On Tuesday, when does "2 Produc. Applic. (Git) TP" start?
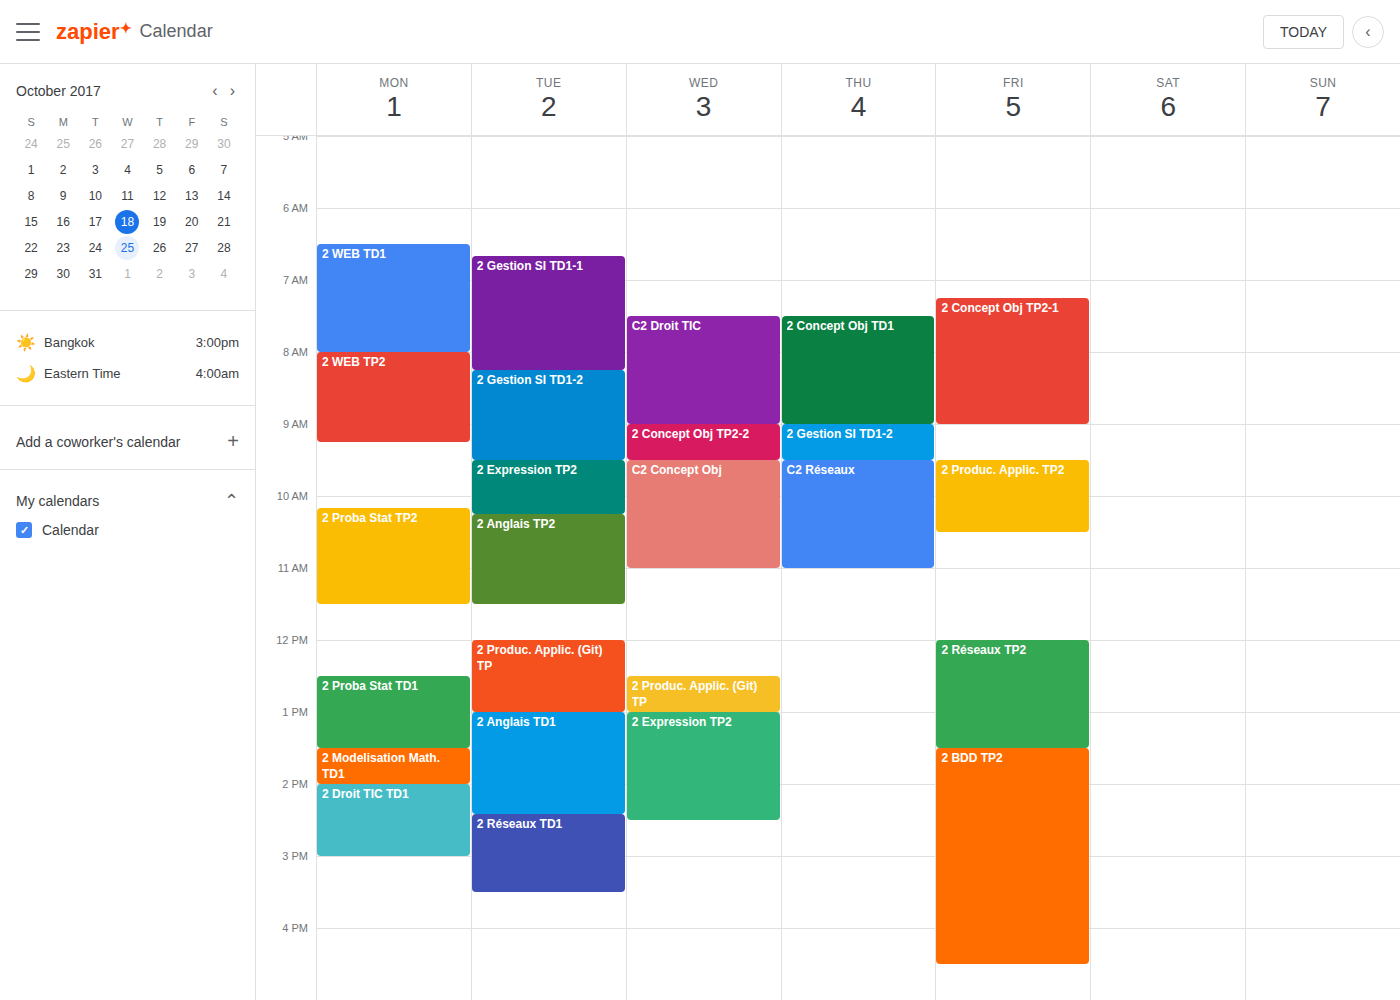
12:00